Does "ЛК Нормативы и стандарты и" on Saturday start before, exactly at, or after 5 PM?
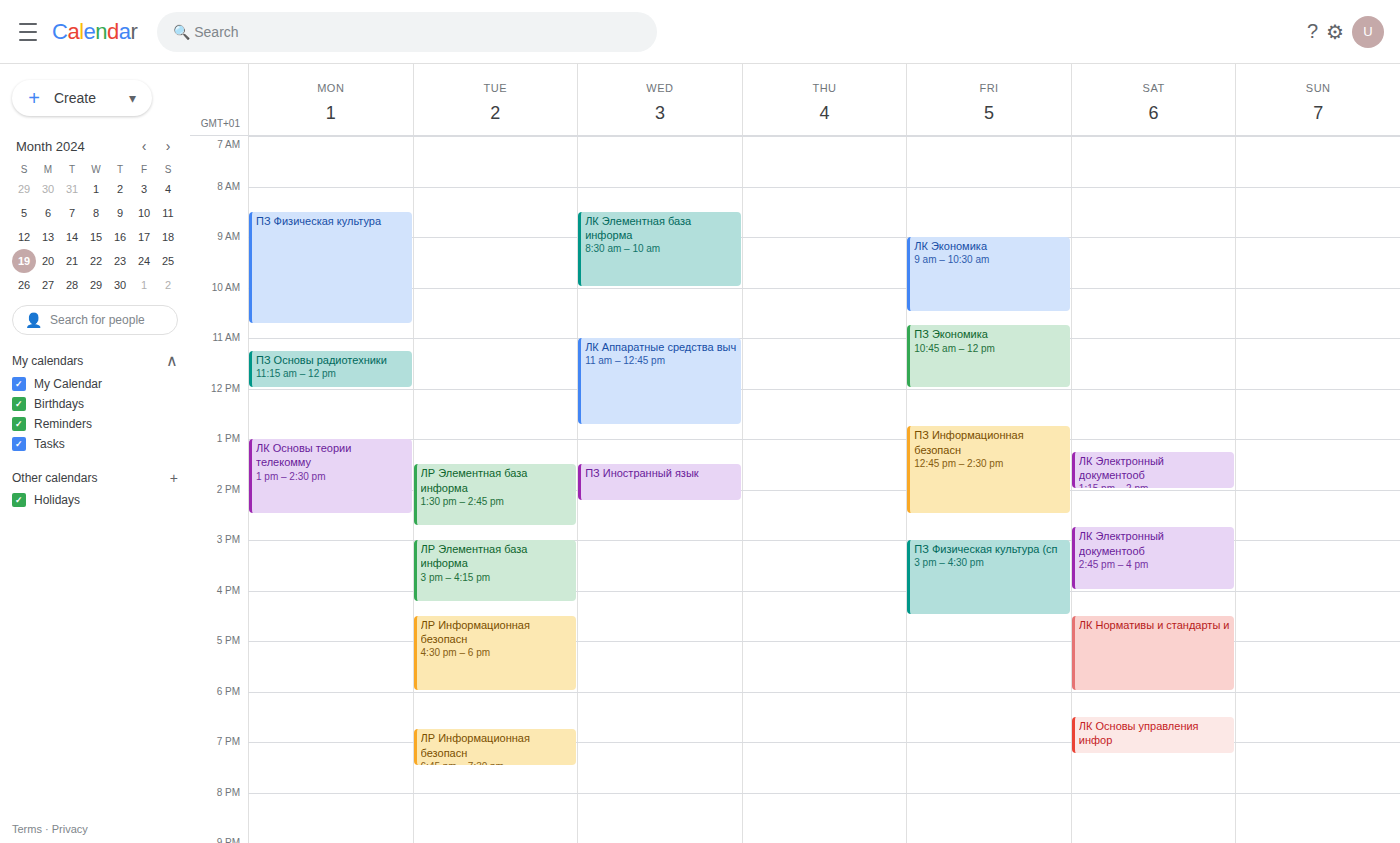
4:30 PM -- before 5 PM, 30 minutes above the 5 PM line.